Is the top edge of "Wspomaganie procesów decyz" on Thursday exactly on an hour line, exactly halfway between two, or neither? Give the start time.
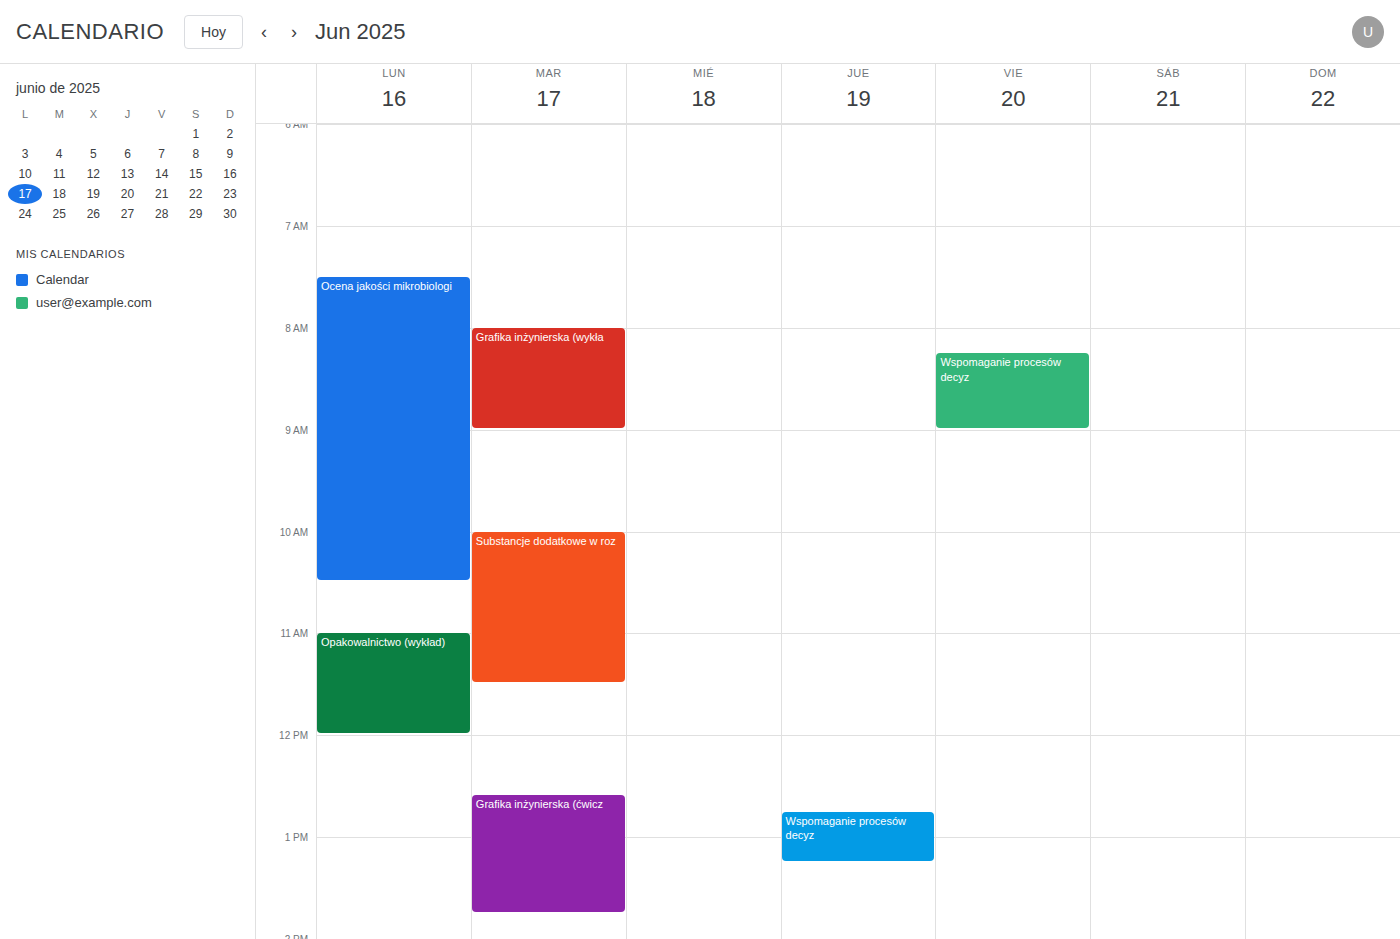
12:45 PM -- neither: three quarters of the way from the 12 PM line to the 1 PM line.